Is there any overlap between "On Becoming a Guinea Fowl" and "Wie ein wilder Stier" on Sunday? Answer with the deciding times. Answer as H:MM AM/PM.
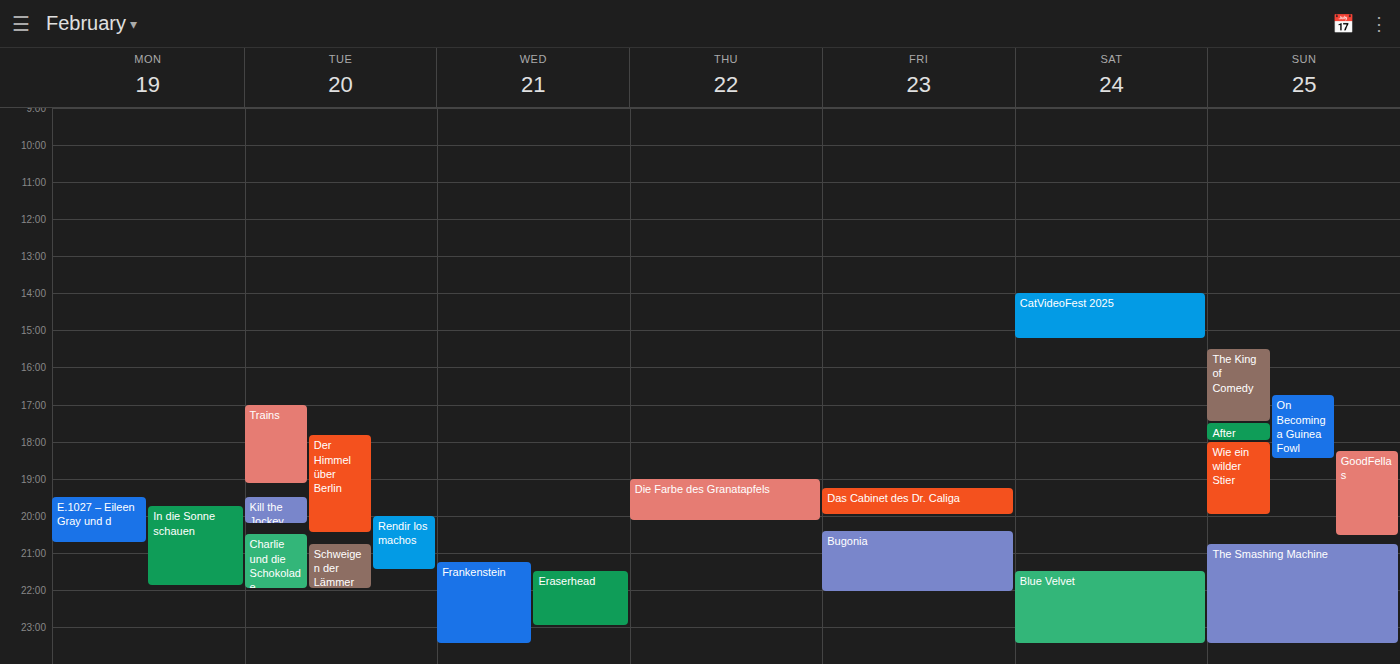
"Wie ein wilder Stier" starts at 6:00 PM, before "On Becoming a Guinea Fowl" ends at 6:30 PM -- they overlap.